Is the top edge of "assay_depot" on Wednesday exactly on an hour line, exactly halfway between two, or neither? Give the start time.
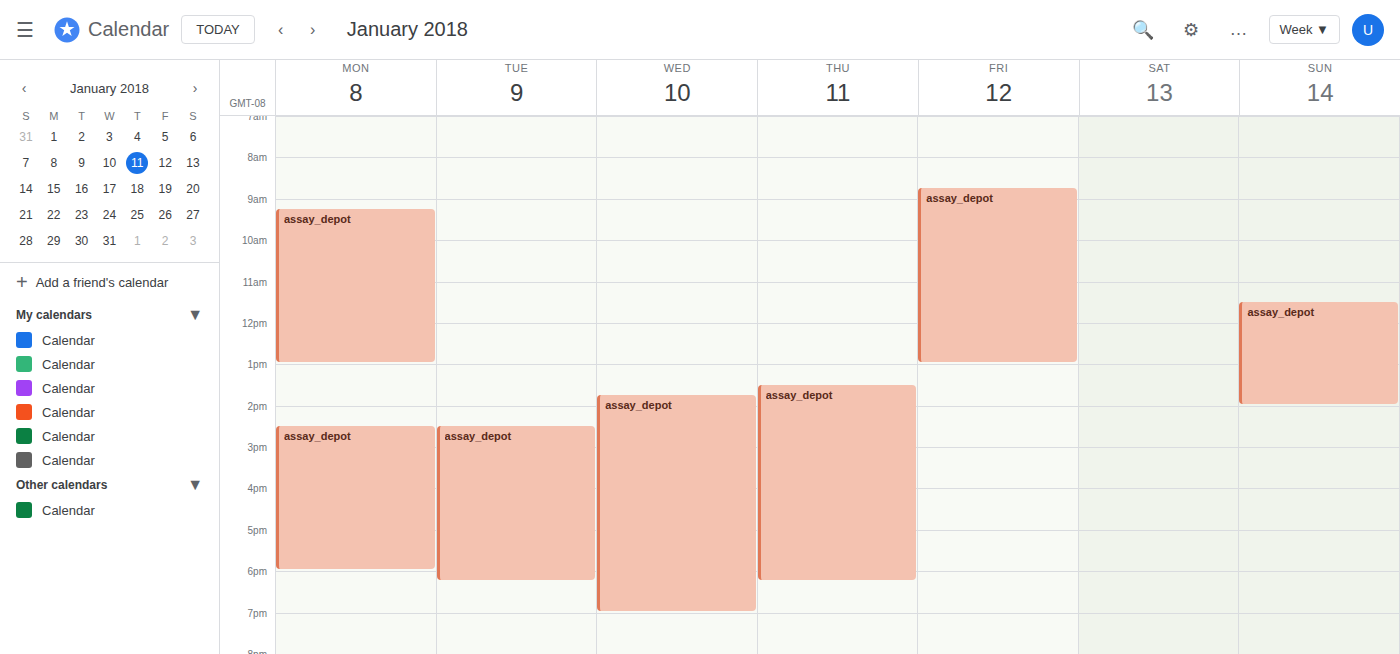
1:45 PM -- neither: three quarters of the way from the 1 PM line to the 2 PM line.